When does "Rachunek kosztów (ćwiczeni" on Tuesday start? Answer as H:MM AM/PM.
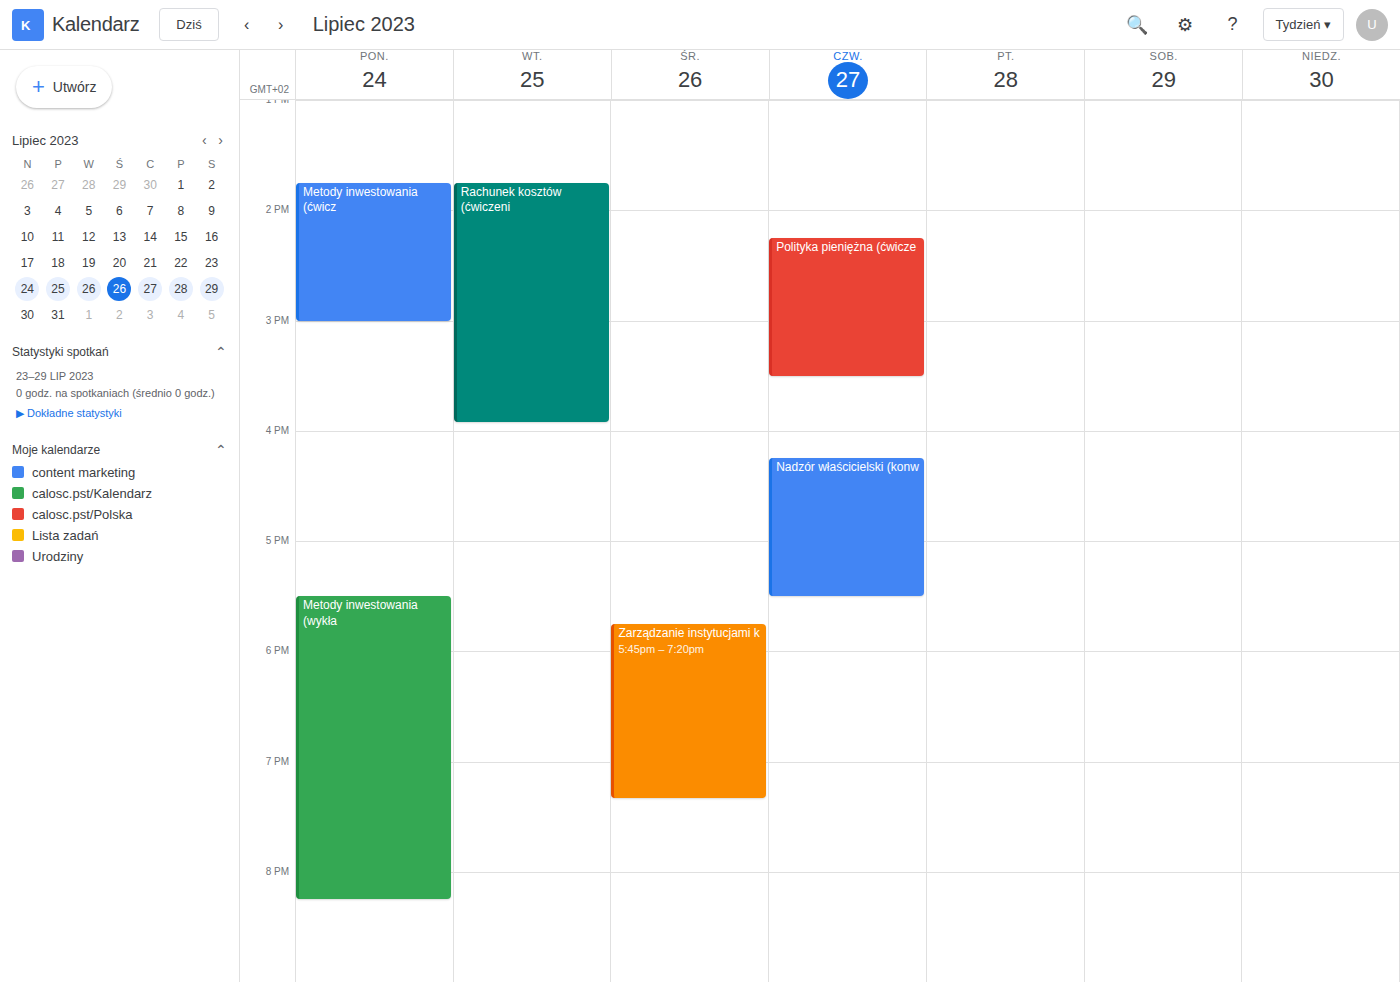
1:45 PM